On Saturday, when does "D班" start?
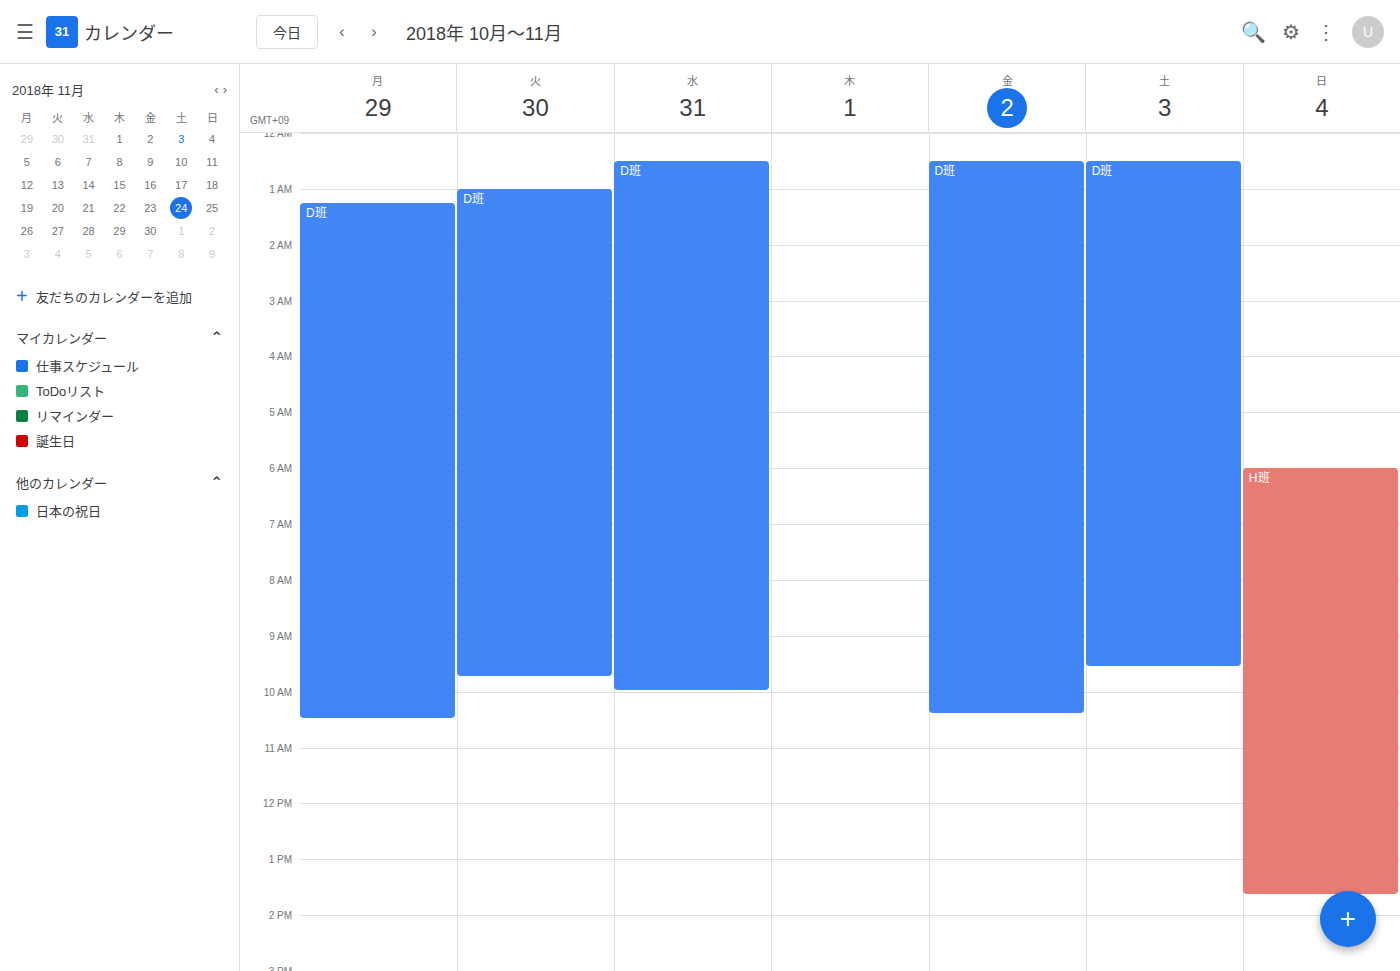
00:30